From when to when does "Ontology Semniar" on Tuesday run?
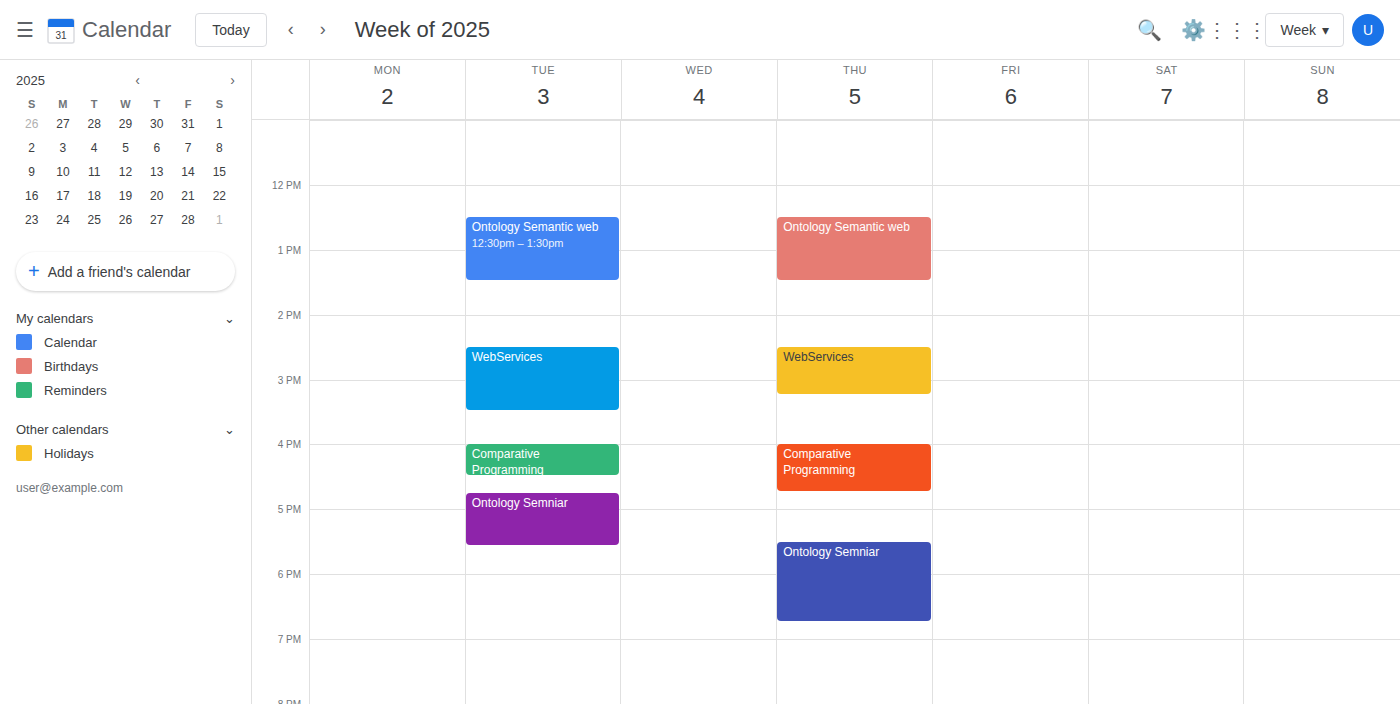
4:45 PM to 5:35 PM